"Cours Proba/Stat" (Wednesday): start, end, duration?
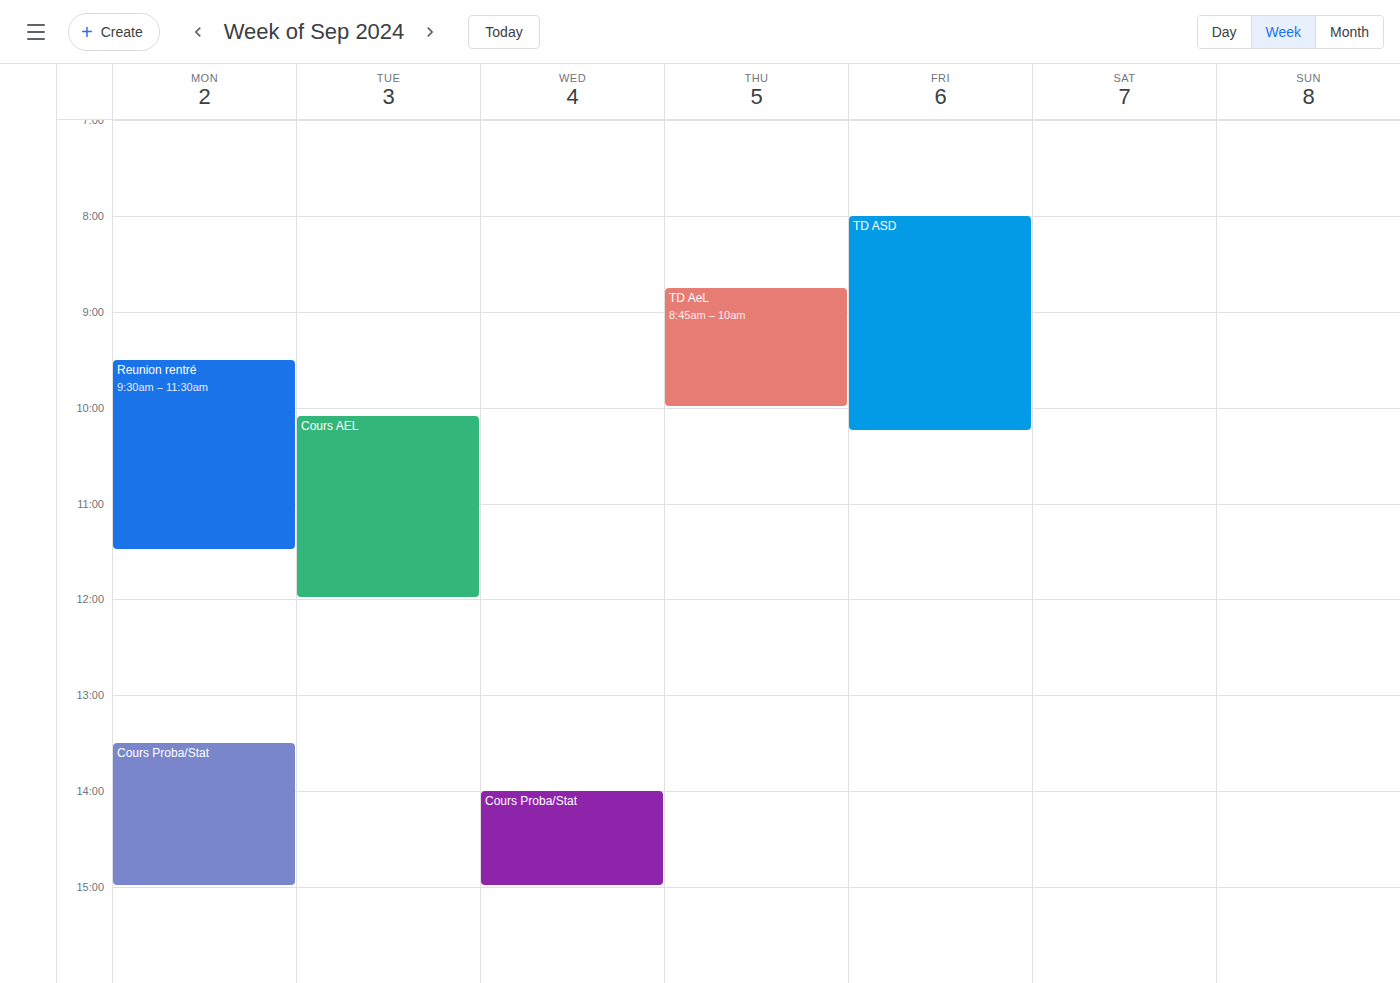
14:00 to 15:00, 1 hour